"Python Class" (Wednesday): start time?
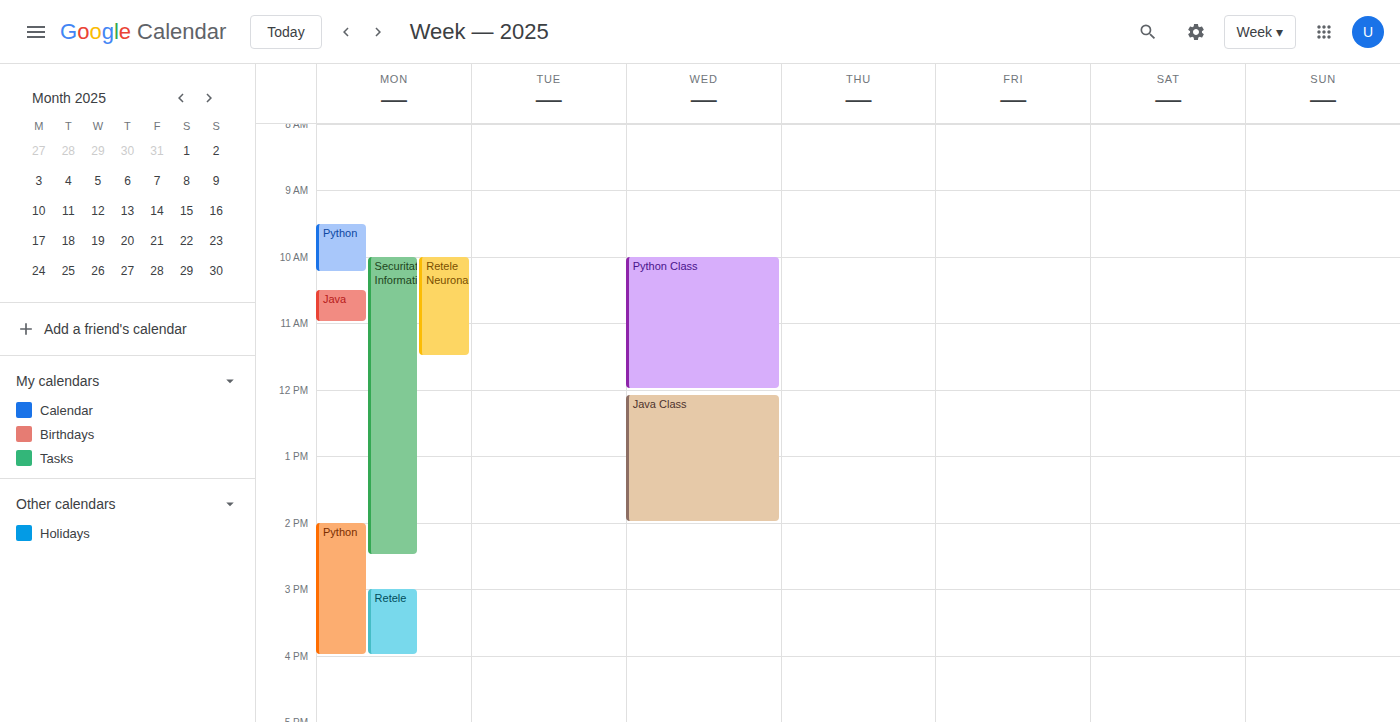
10:00